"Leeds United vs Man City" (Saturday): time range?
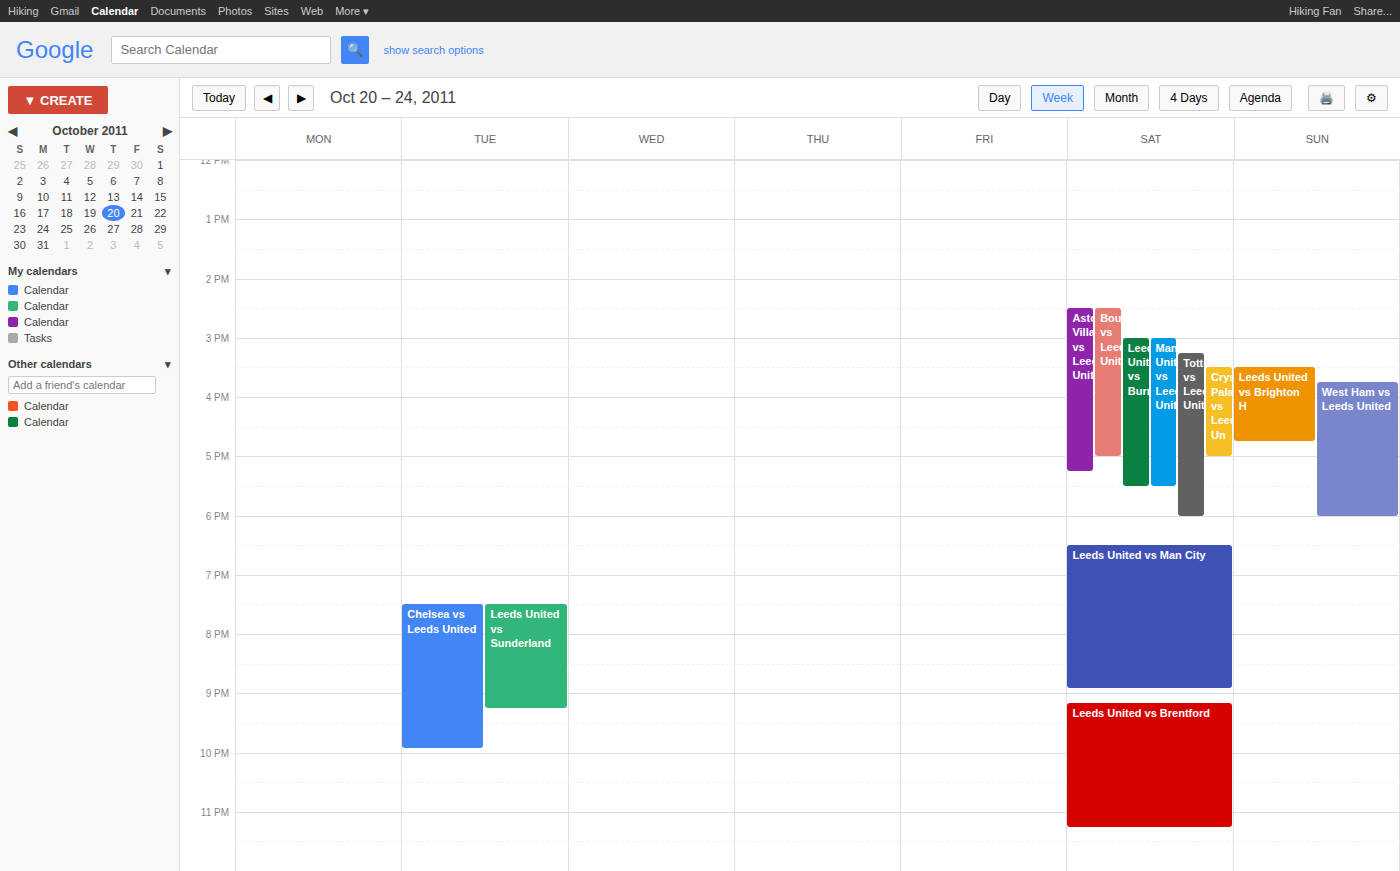
6:30 PM to 8:55 PM